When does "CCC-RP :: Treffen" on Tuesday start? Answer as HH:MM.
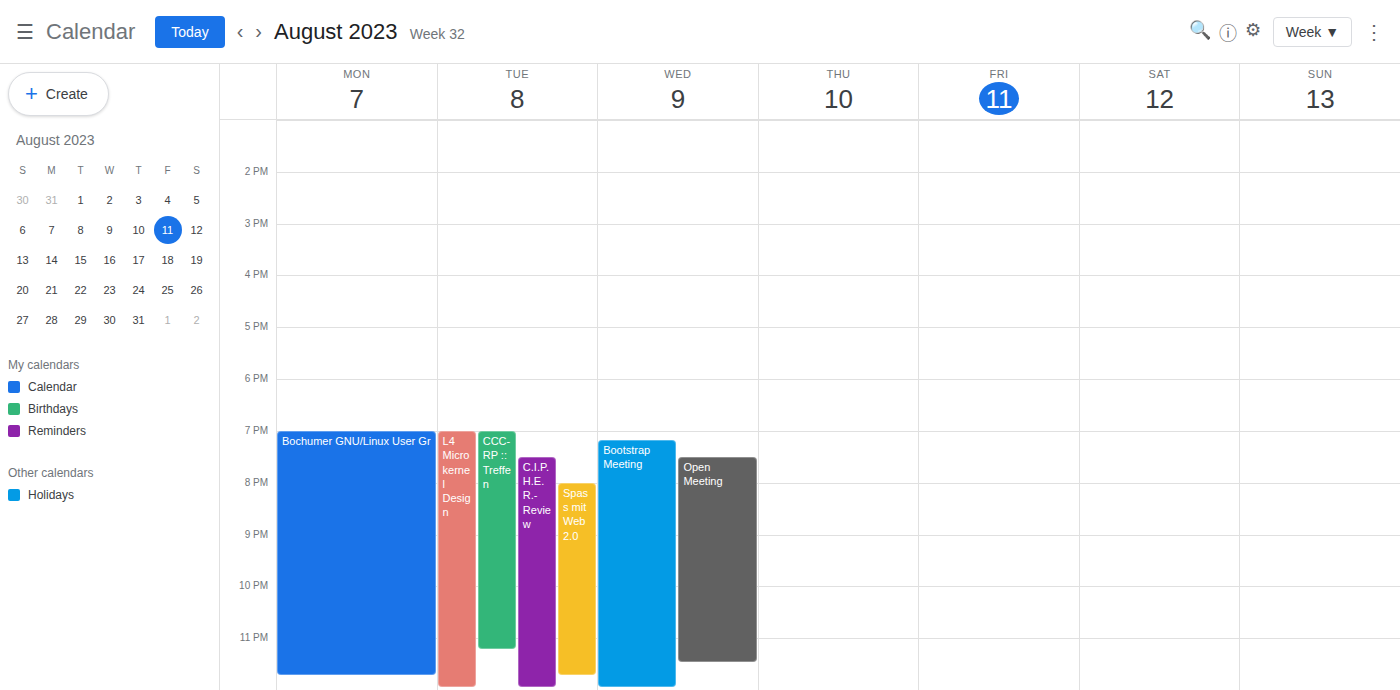
19:00